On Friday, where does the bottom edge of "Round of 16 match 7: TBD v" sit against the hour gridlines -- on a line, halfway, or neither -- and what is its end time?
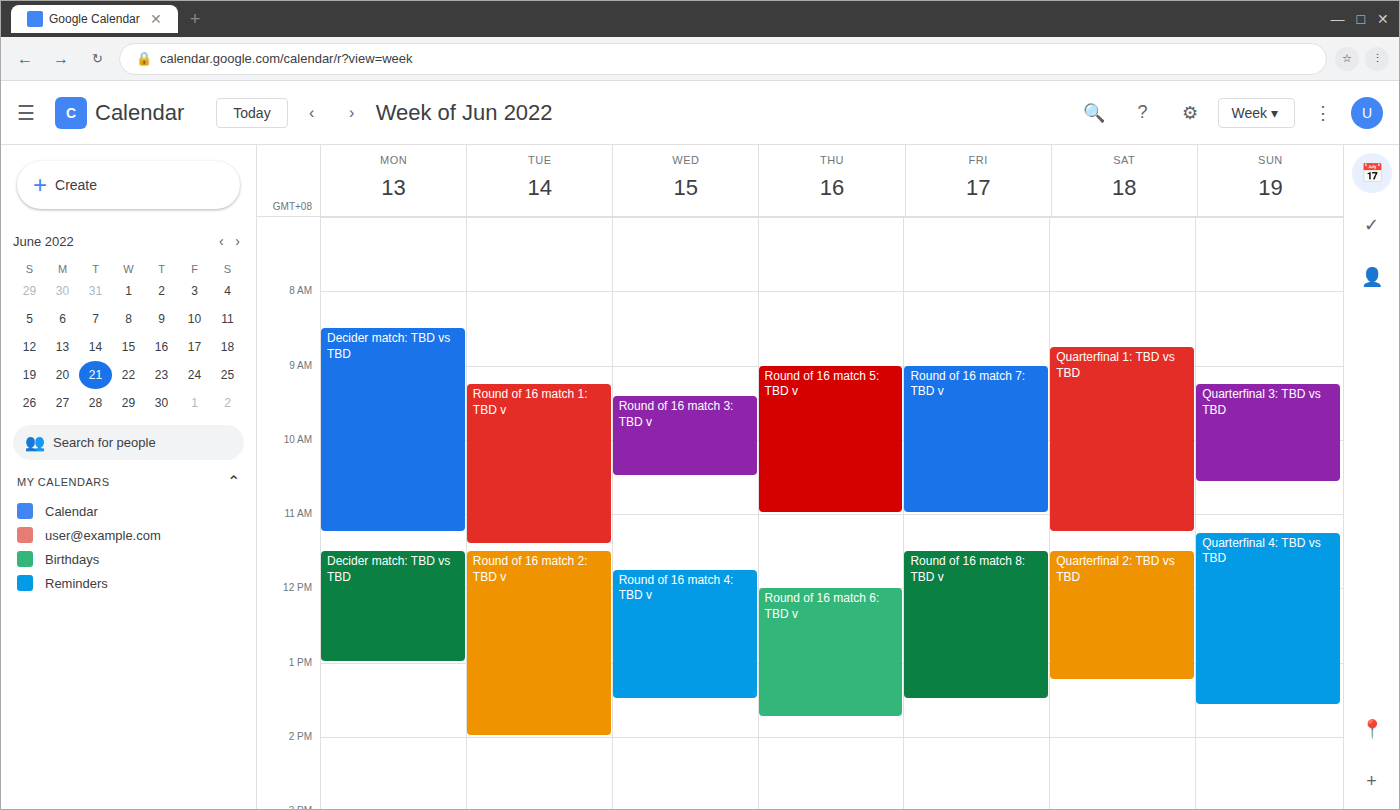
11:00 -- exactly on the 11:00 line.